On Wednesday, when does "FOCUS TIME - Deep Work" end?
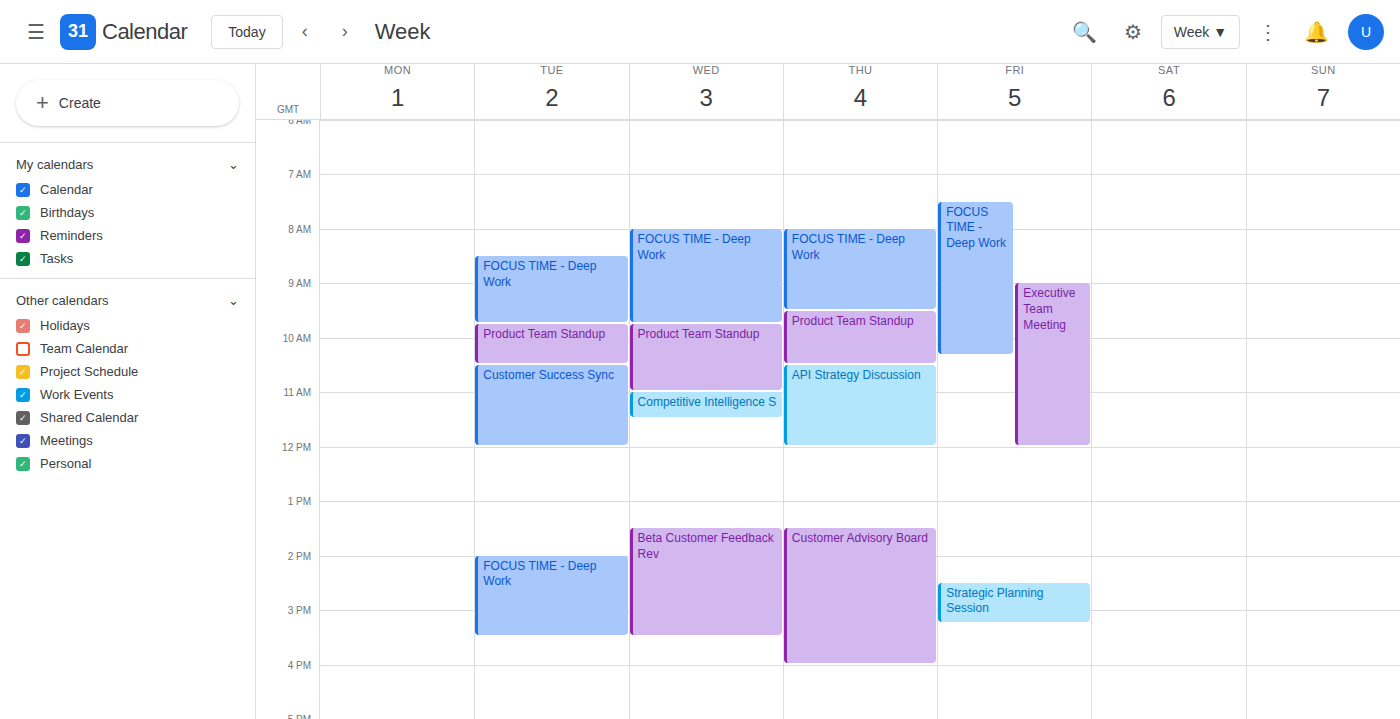
9:45 AM